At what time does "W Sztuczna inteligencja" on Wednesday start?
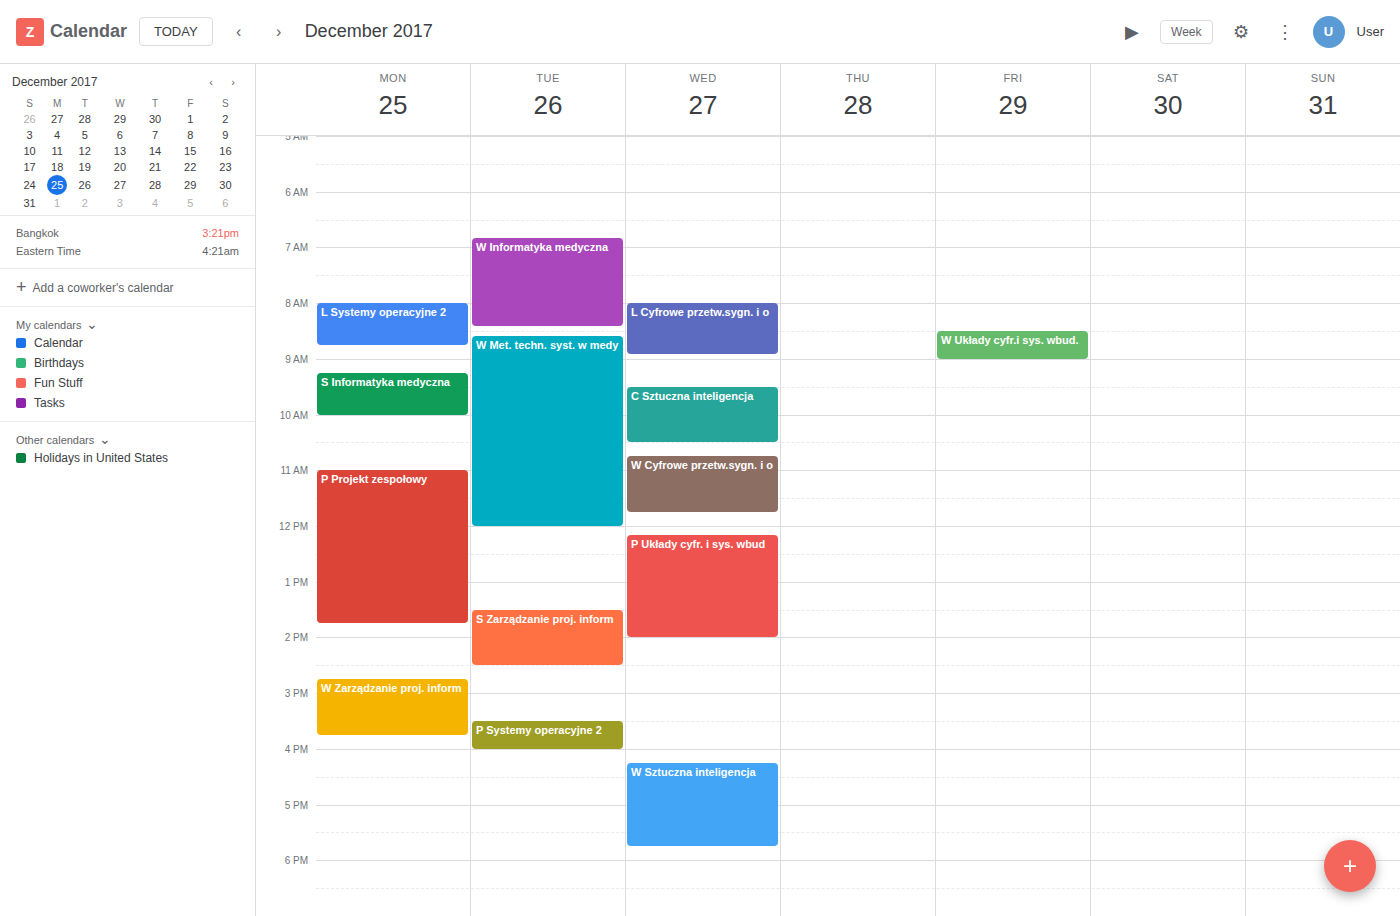
4:15 PM